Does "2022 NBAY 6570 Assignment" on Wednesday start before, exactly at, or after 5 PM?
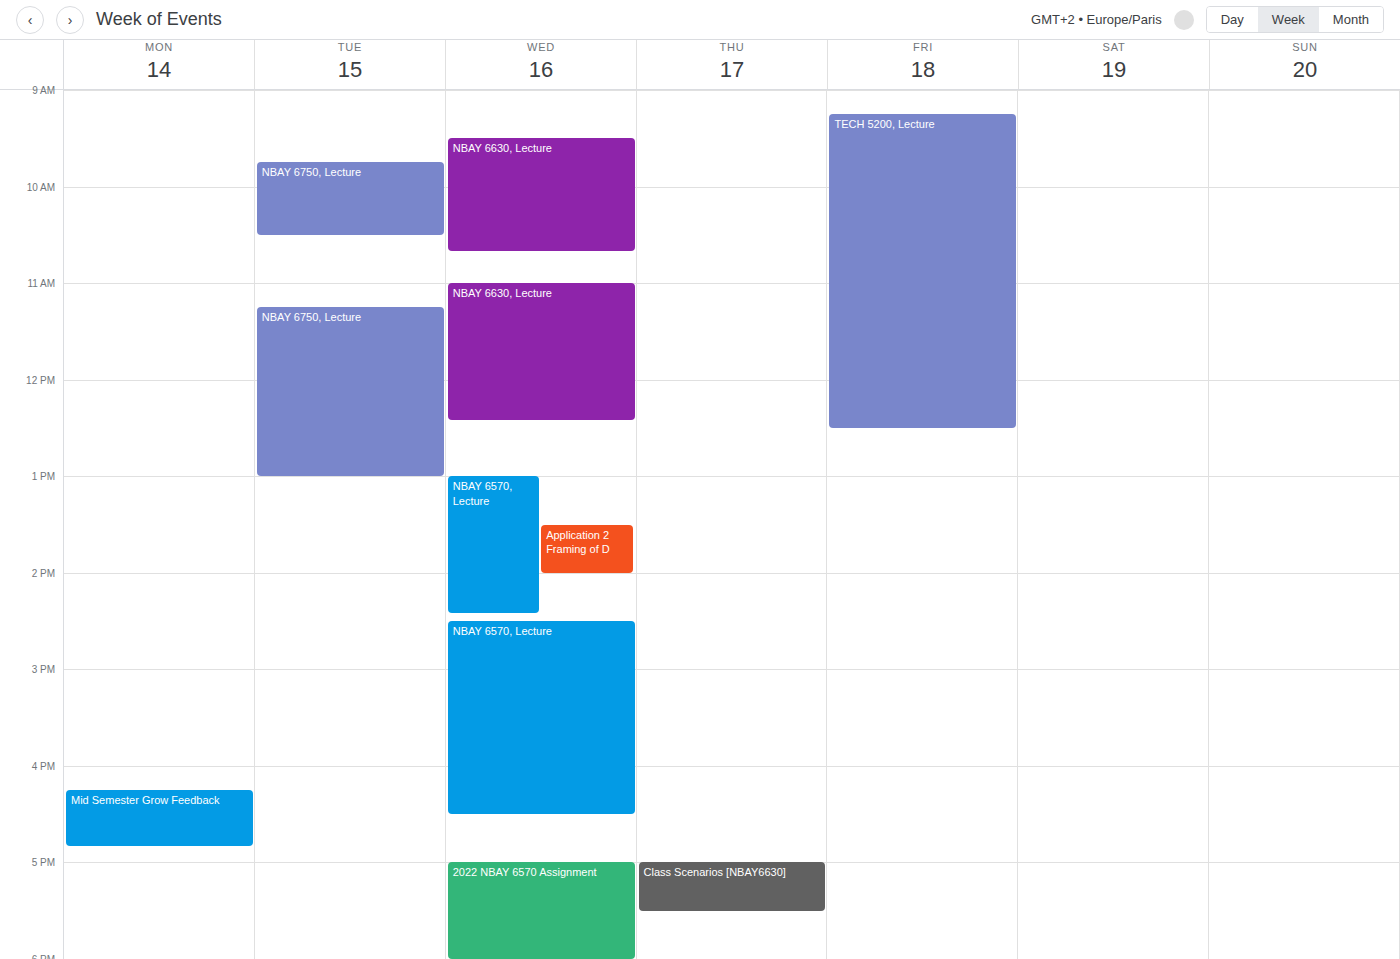
5:00 PM -- exactly at 5 PM, on the 5 PM line.